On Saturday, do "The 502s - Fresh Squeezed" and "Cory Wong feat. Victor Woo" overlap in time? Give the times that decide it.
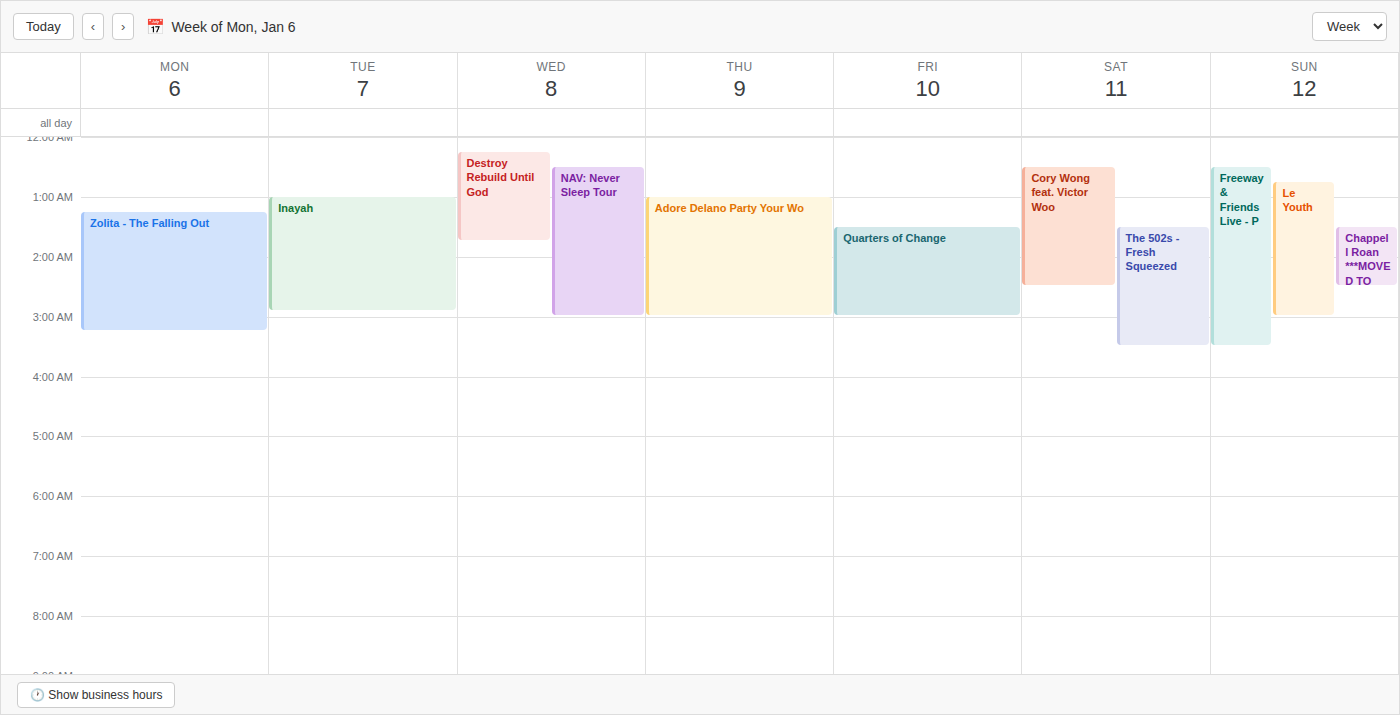
"The 502s - Fresh Squeezed" starts at 1:30 AM, before "Cory Wong feat. Victor Woo" ends at 2:30 AM -- they overlap.